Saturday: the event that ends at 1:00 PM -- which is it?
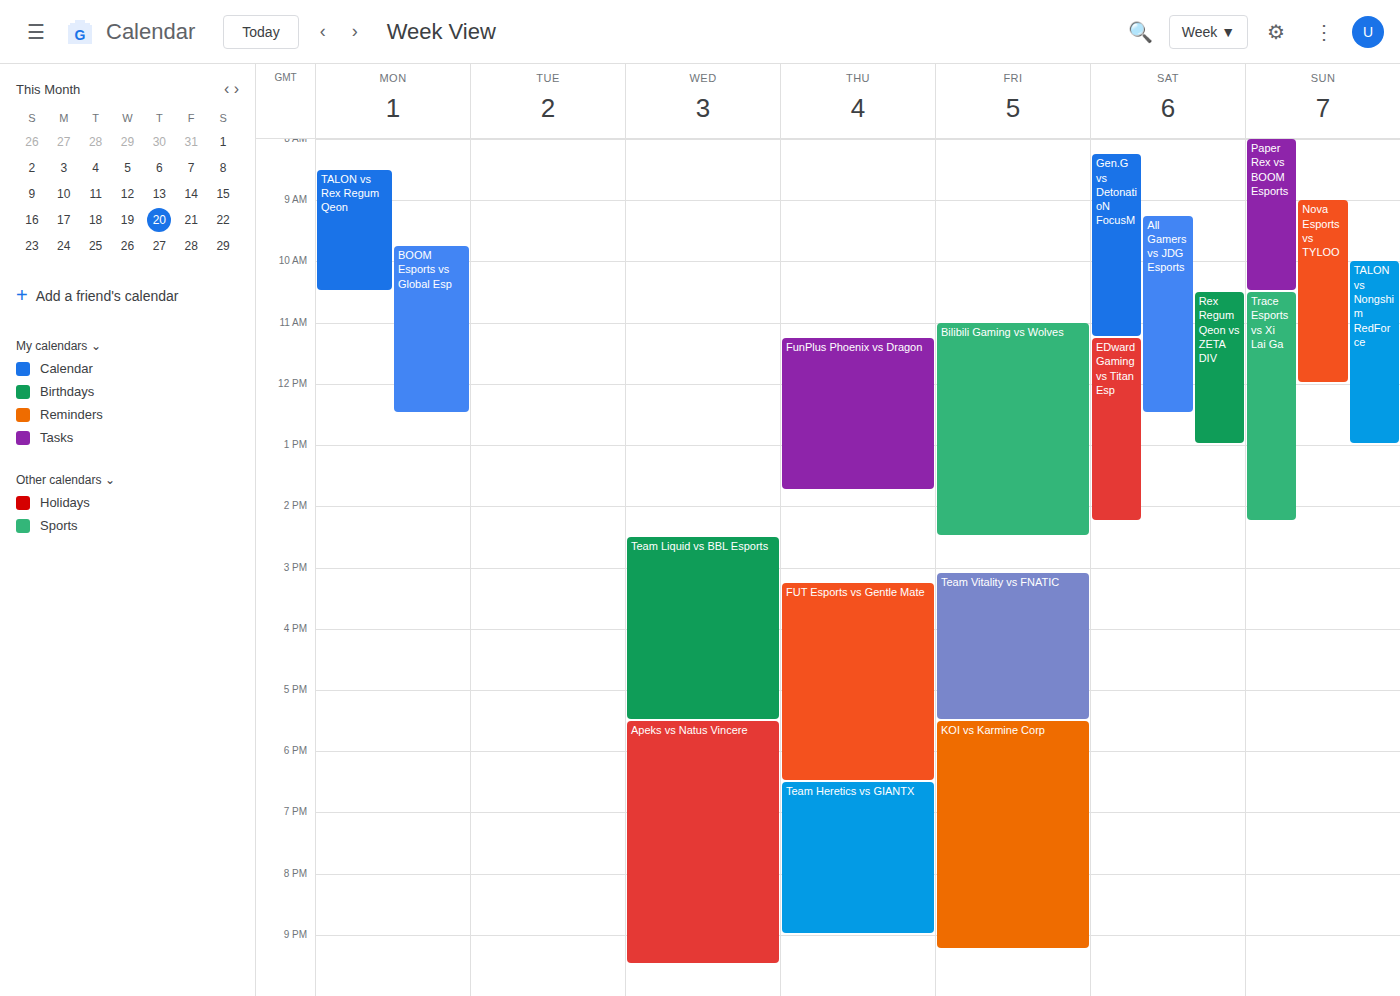
"Rex Regum Qeon vs ZETA DIV"